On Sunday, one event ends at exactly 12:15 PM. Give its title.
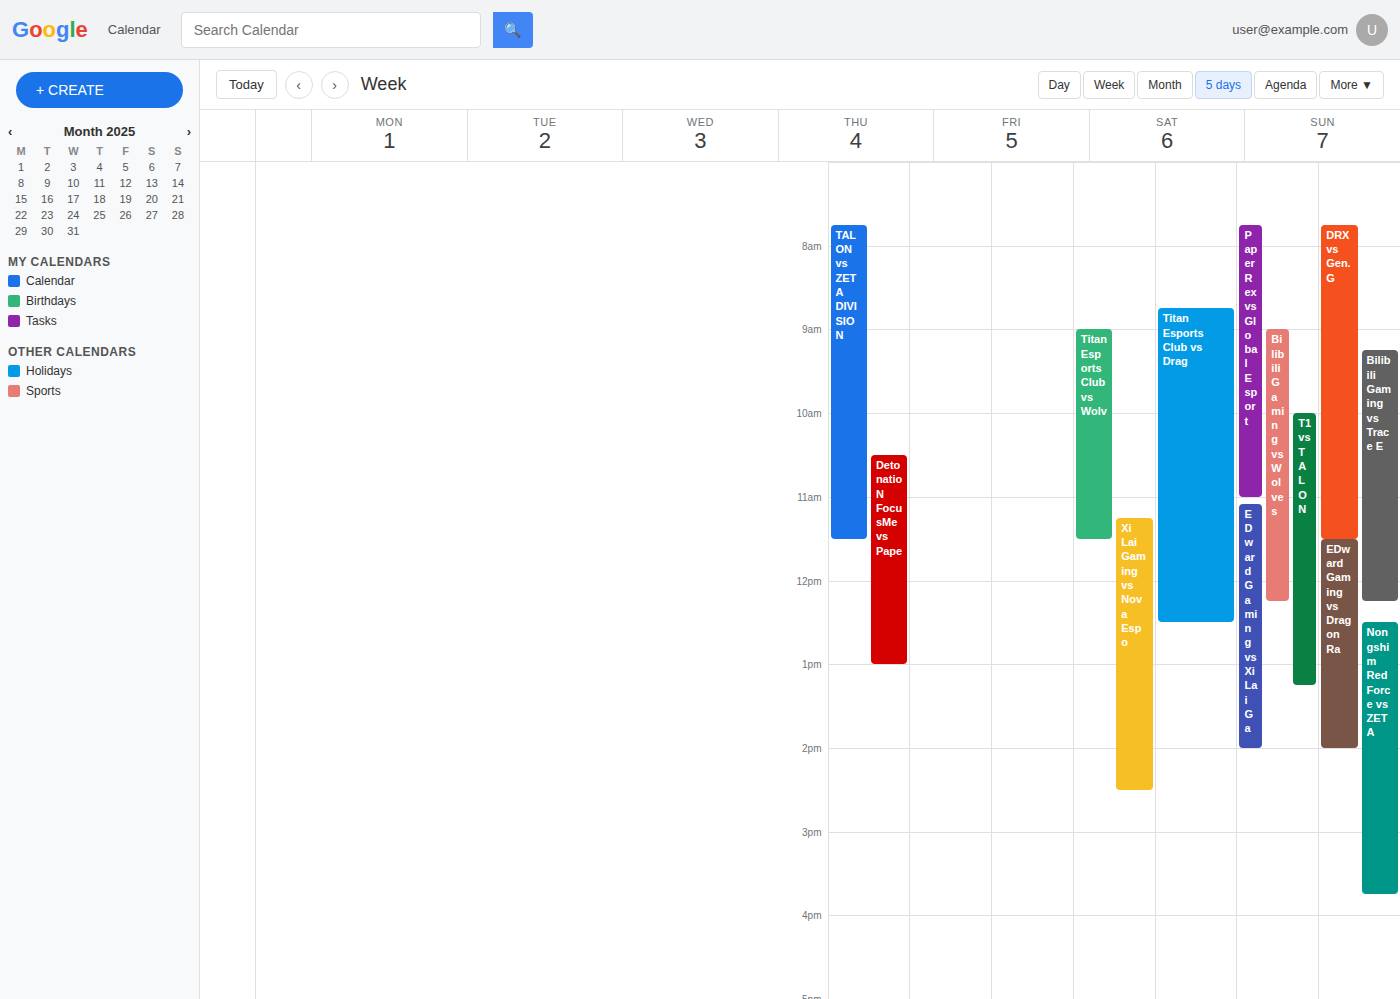
"Bilibili Gaming vs Trace E"